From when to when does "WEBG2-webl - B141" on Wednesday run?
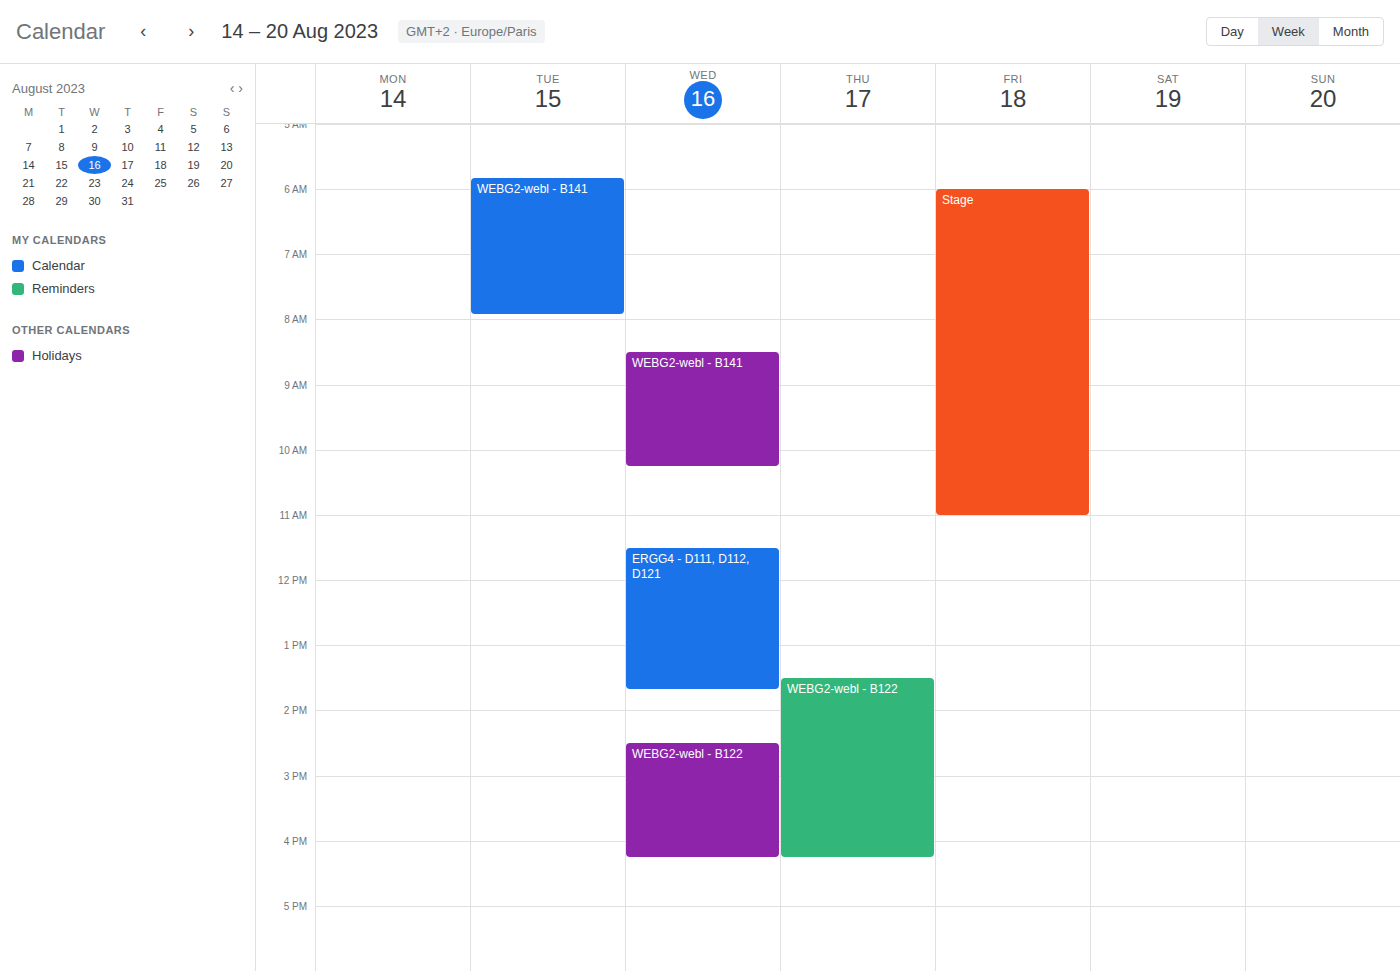
8:30 AM to 10:15 AM